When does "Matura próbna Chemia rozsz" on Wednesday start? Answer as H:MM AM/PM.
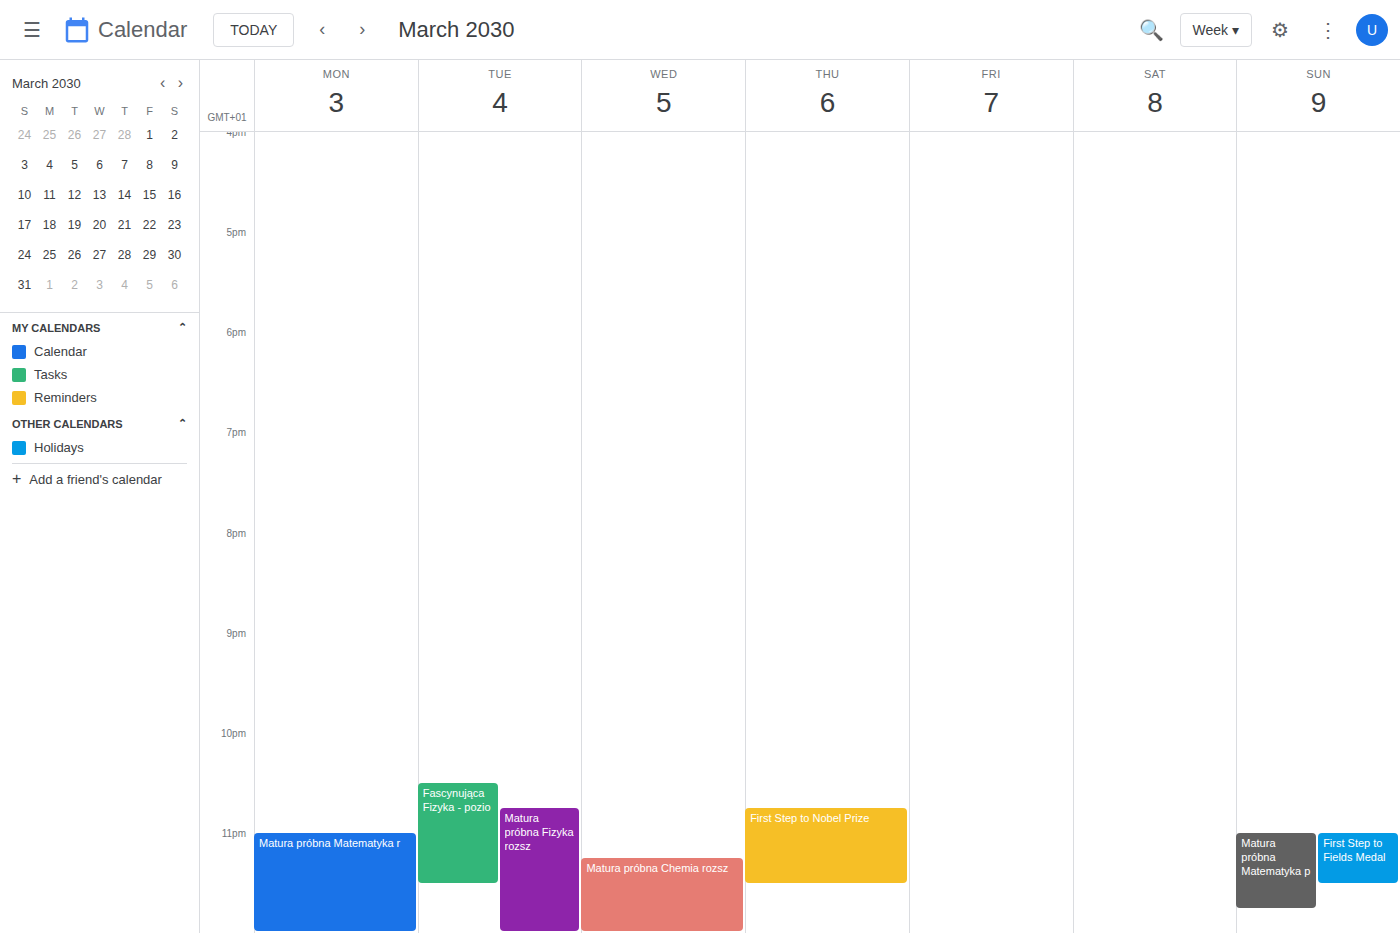
11:15 PM